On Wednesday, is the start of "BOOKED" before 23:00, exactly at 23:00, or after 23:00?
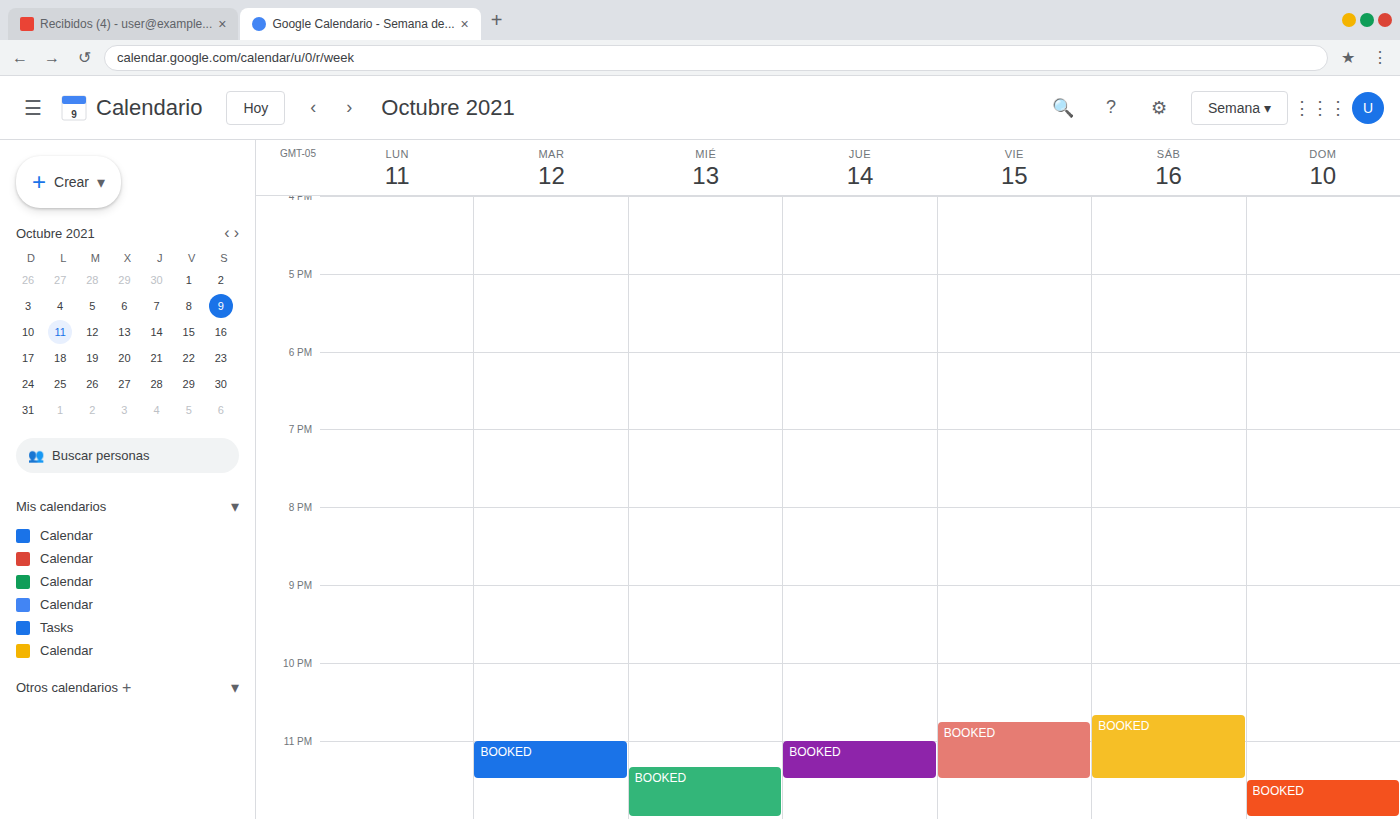
23:20 -- after 23:00, 20 minutes below the 23:00 line.